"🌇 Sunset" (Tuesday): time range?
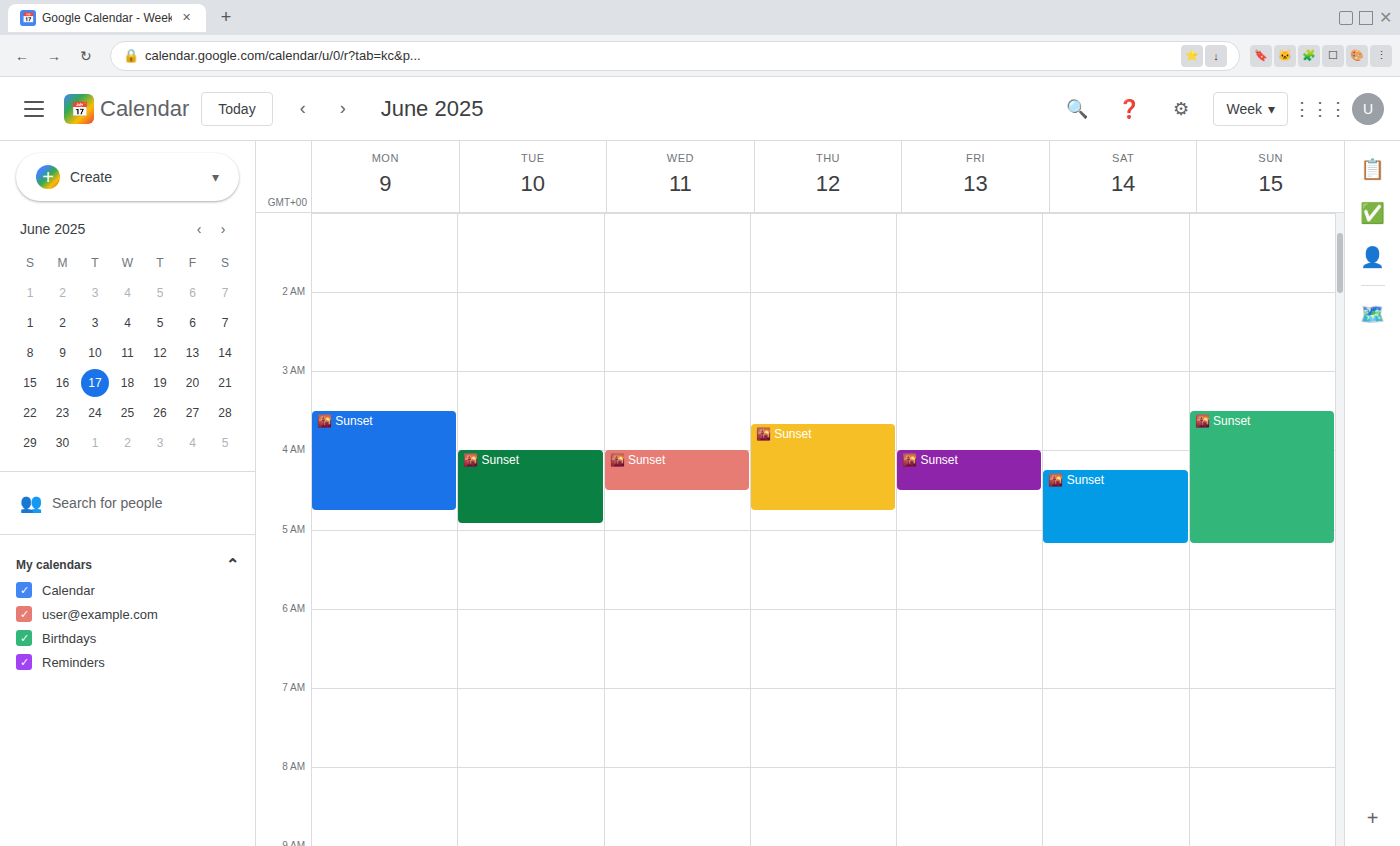
4:00 AM to 4:55 AM